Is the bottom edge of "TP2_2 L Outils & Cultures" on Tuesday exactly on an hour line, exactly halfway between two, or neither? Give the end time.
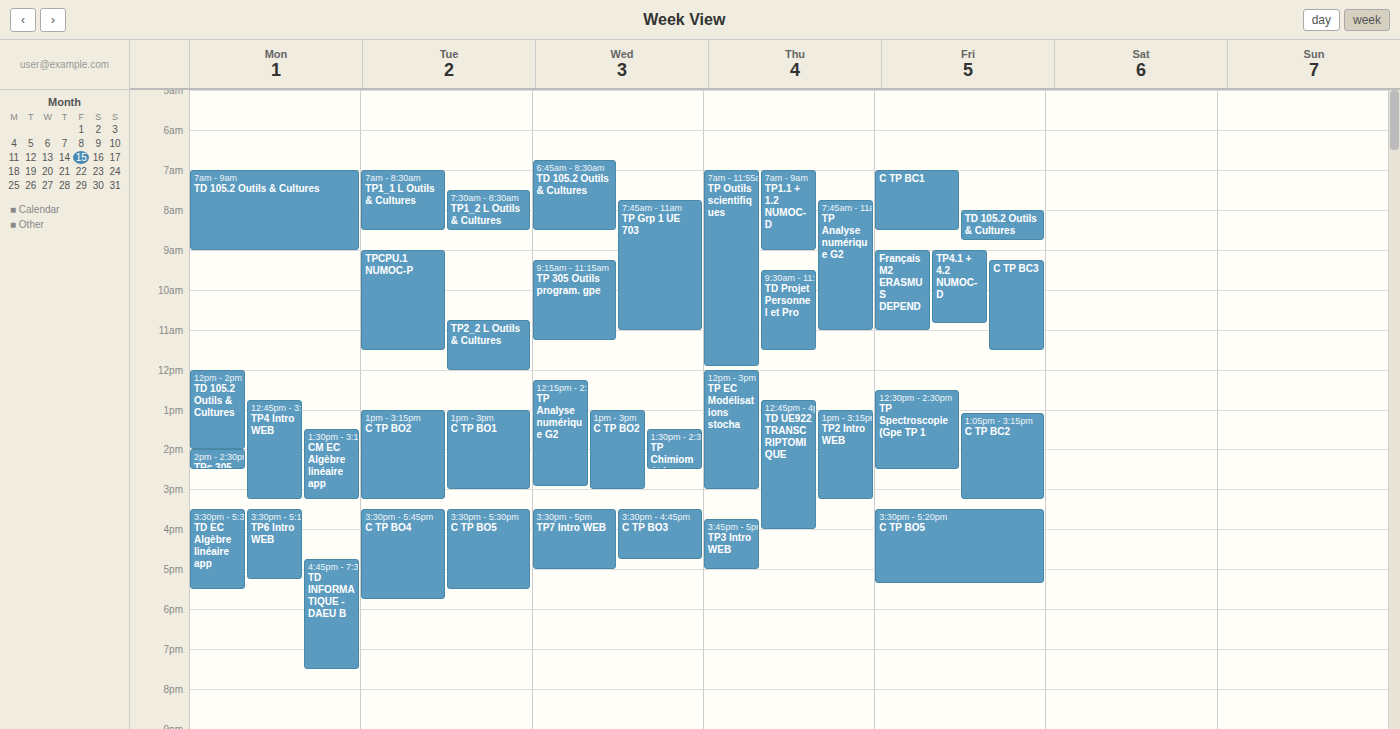
12:00 PM -- exactly on the 12 PM line.